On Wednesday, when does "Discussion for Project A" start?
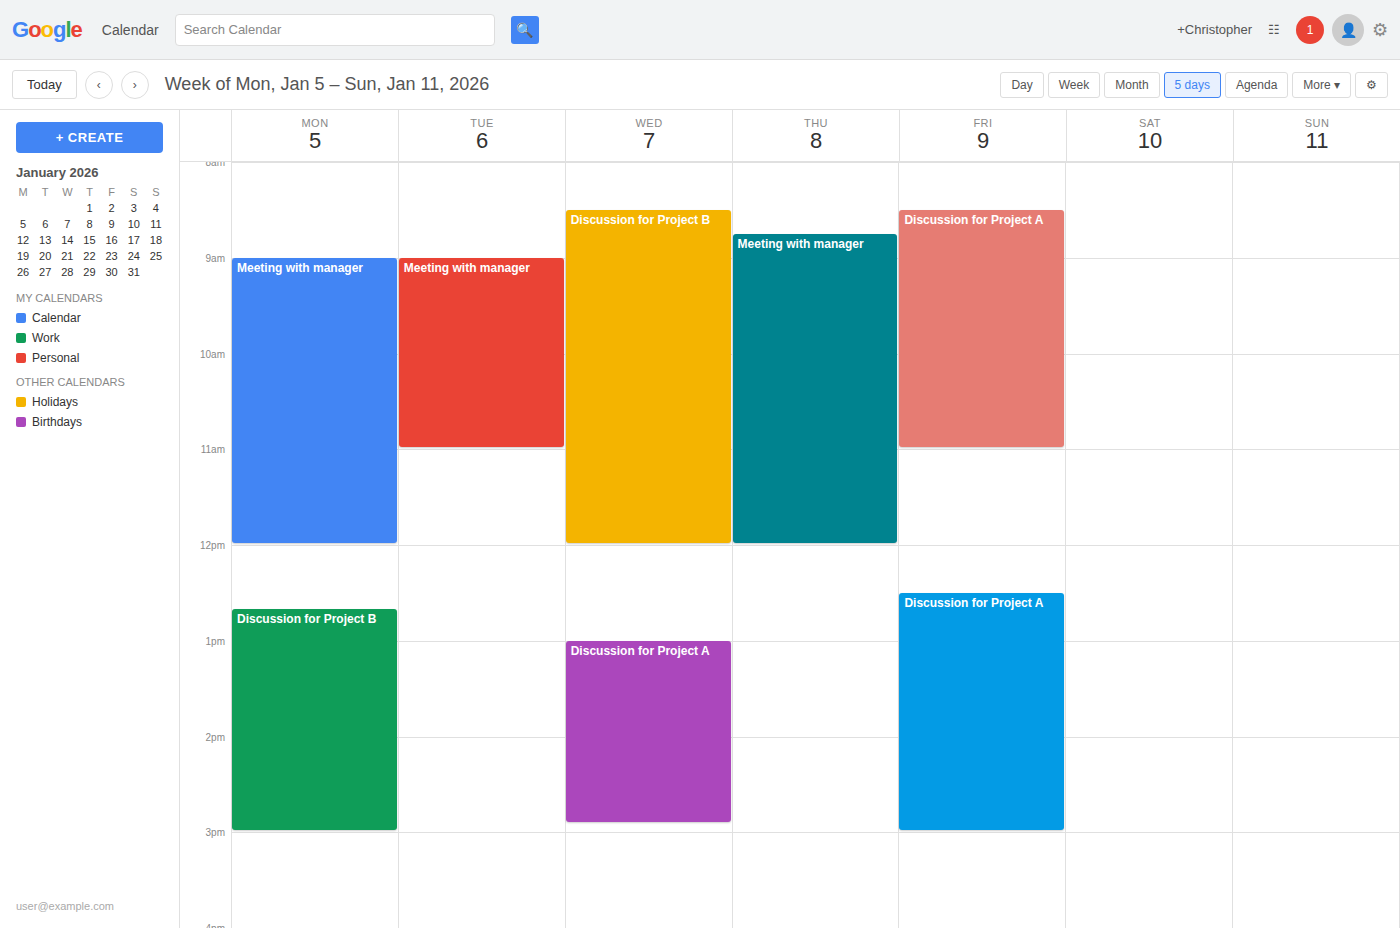
1:00 PM